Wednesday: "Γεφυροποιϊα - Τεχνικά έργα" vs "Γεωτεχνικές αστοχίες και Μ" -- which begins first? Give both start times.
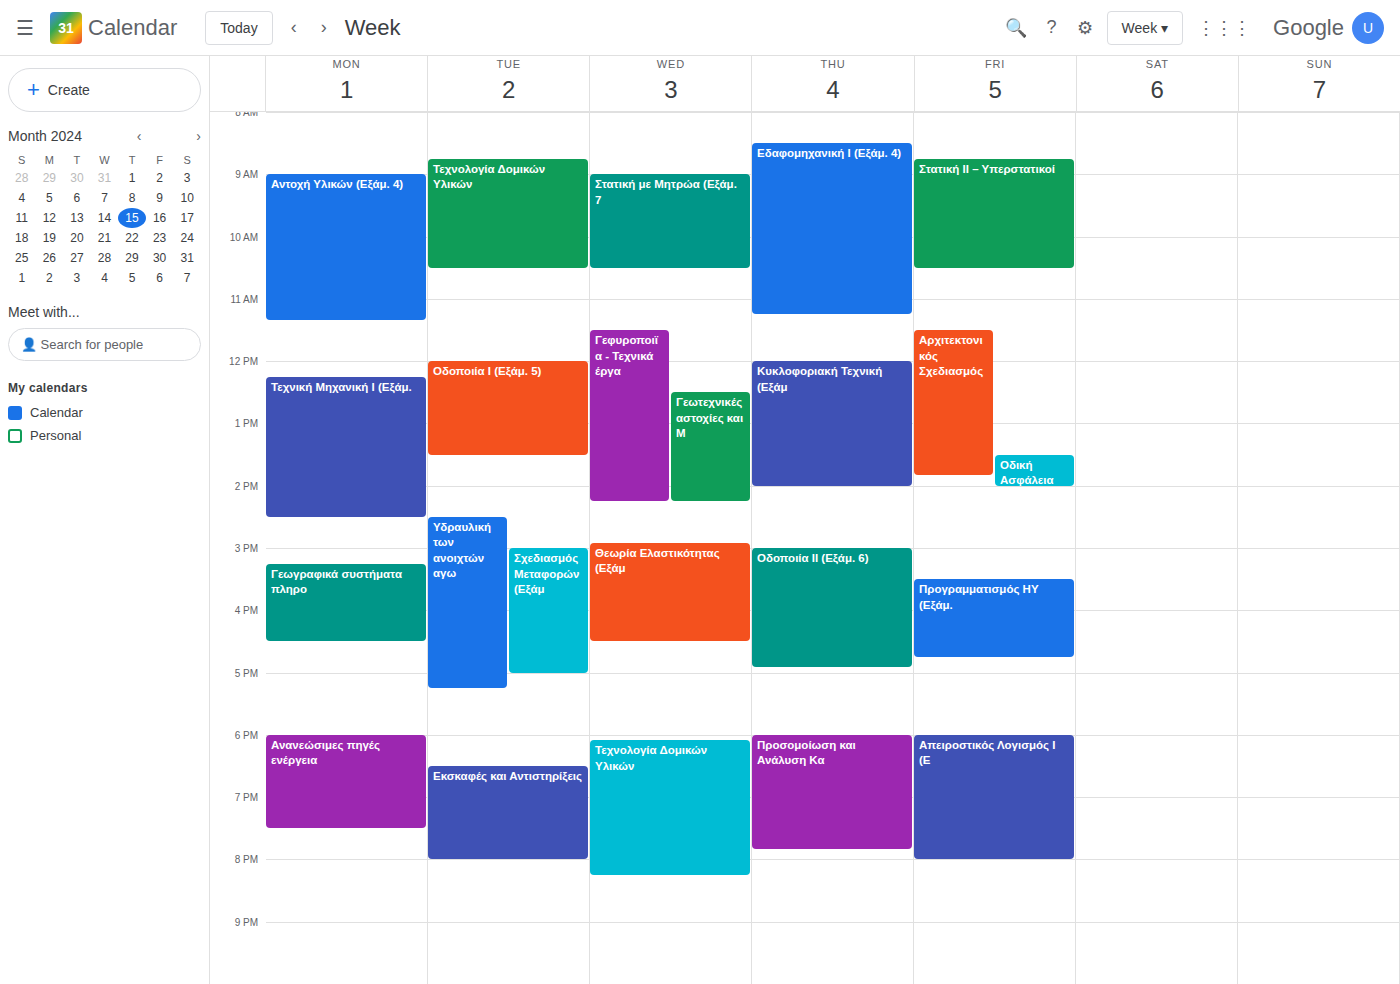
"Γεφυροποιϊα - Τεχνικά έργα" 11:30 AM; "Γεωτεχνικές αστοχίες και Μ" 12:30 PM.